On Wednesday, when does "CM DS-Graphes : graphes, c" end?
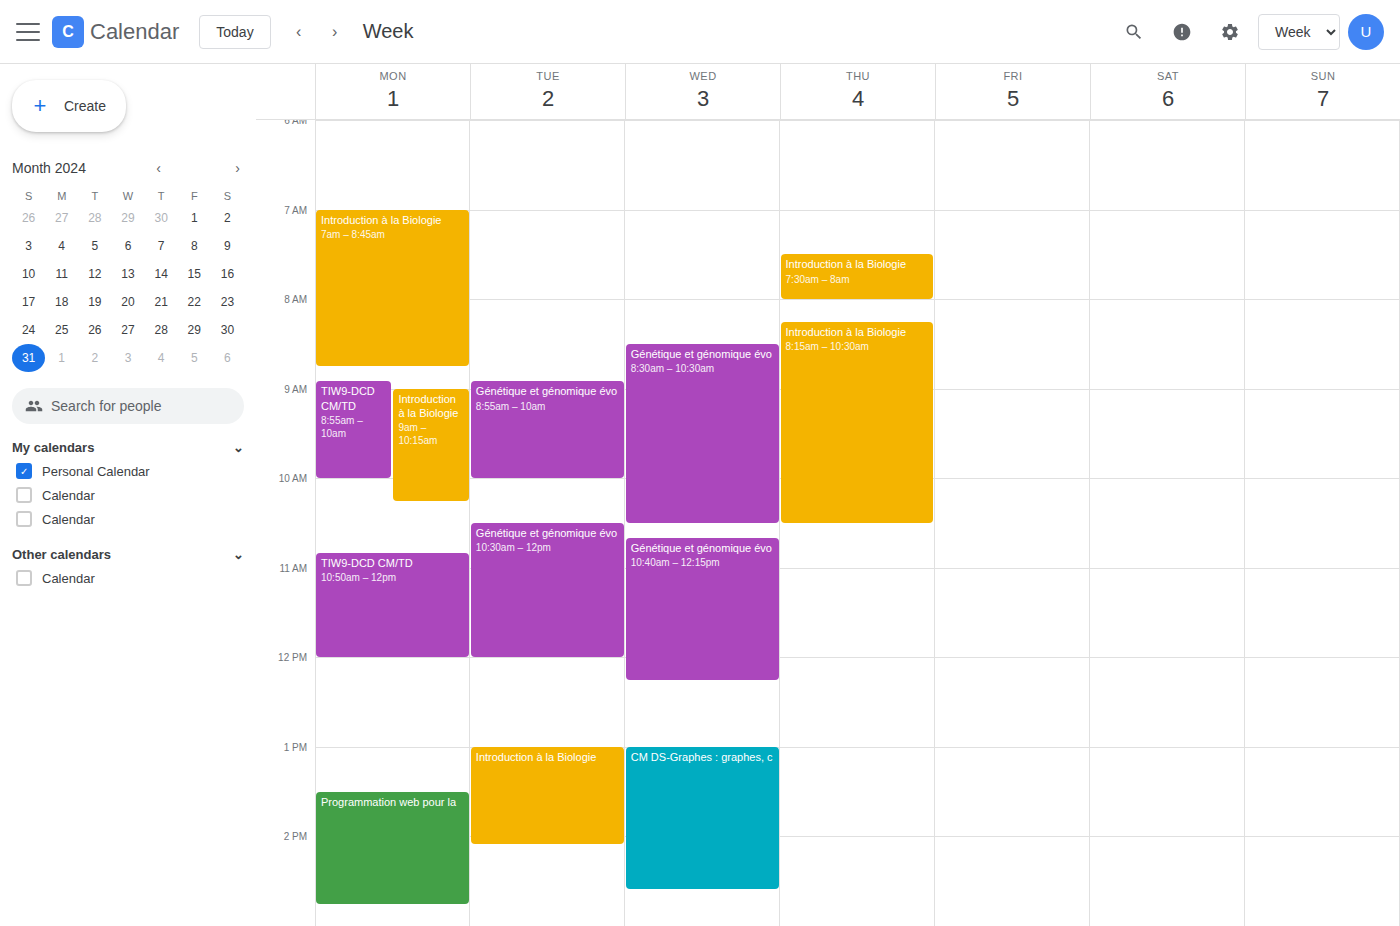
14:35